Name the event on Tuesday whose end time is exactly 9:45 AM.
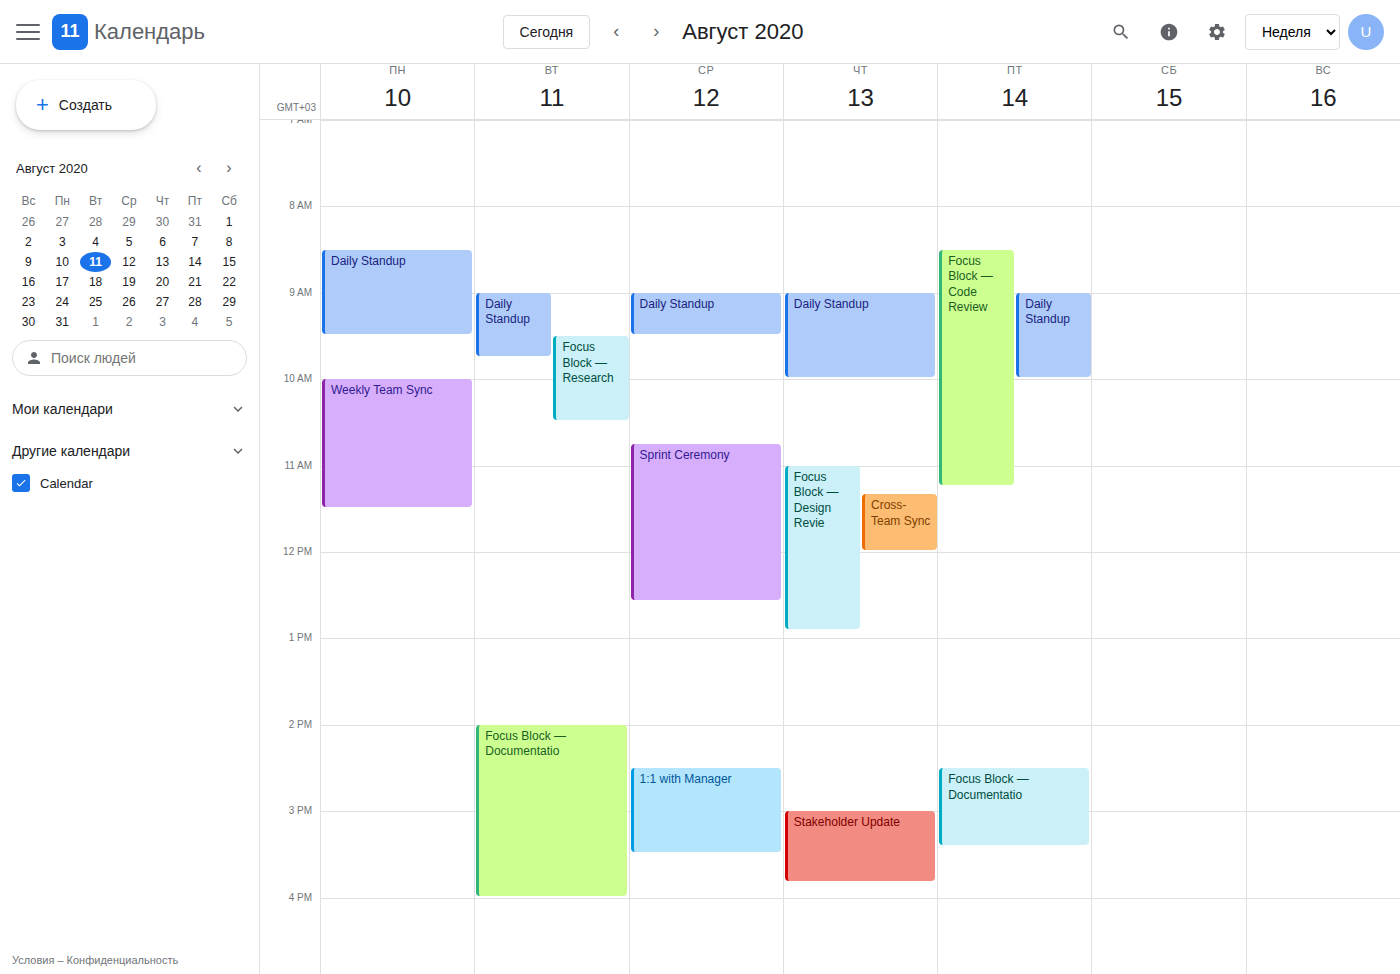
"Daily Standup"